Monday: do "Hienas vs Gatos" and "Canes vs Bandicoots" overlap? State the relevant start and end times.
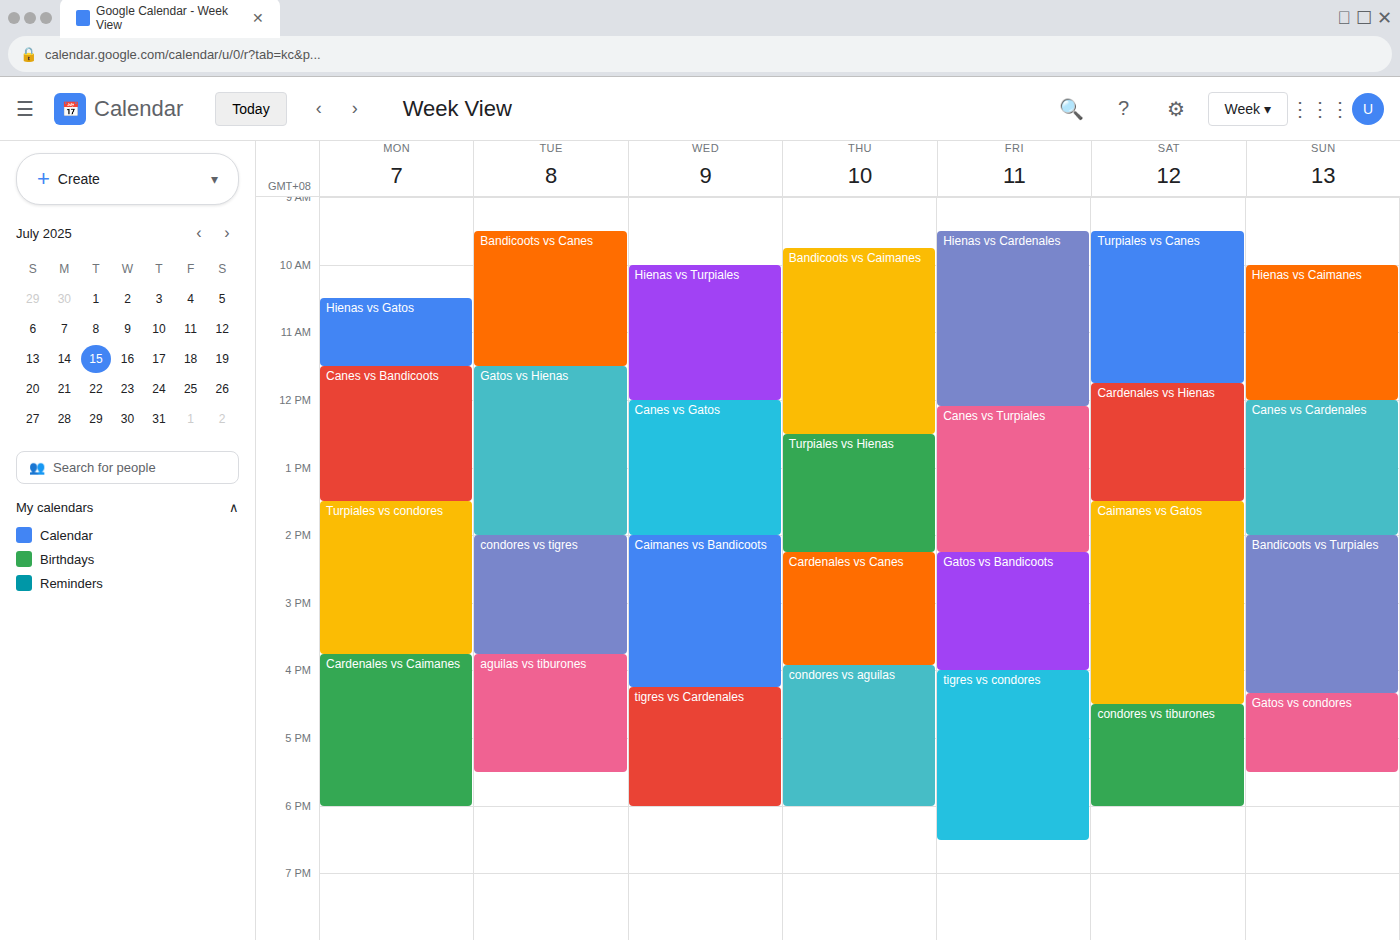
"Hienas vs Gatos" ends at 11:30 AM, exactly when "Canes vs Bandicoots" starts -- they touch but do not overlap.